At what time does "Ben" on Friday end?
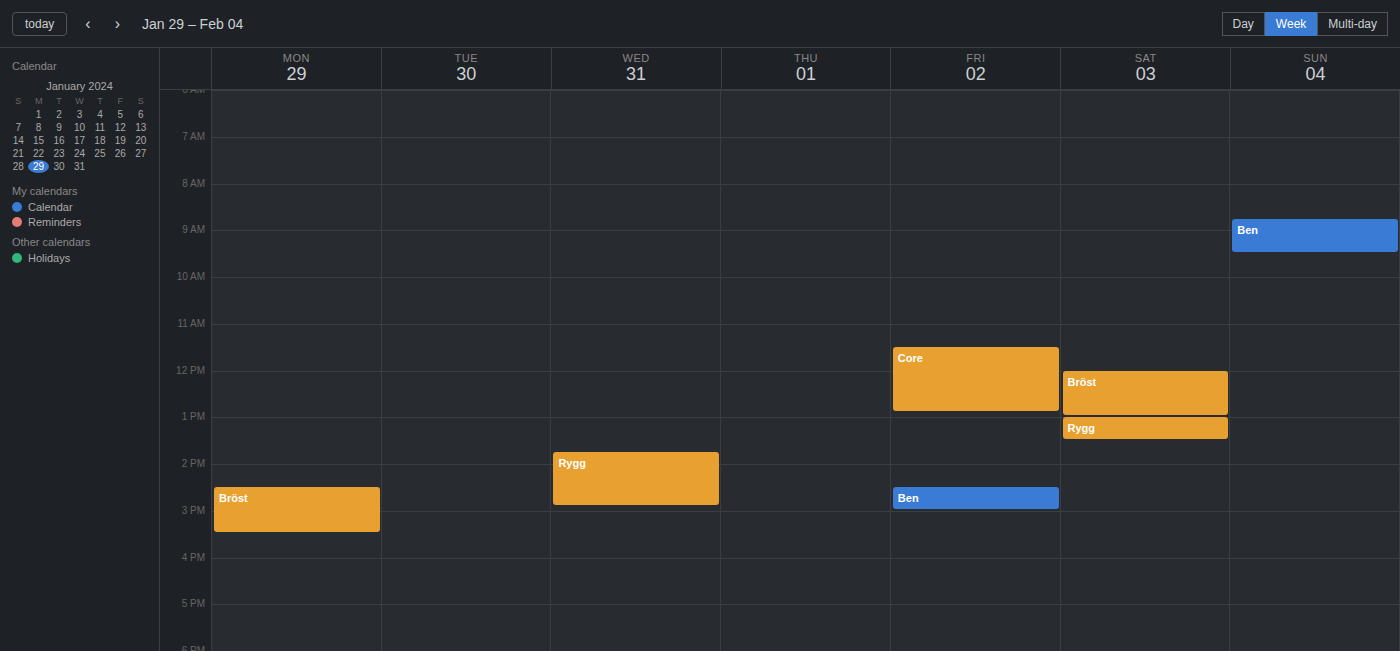
3:00 PM